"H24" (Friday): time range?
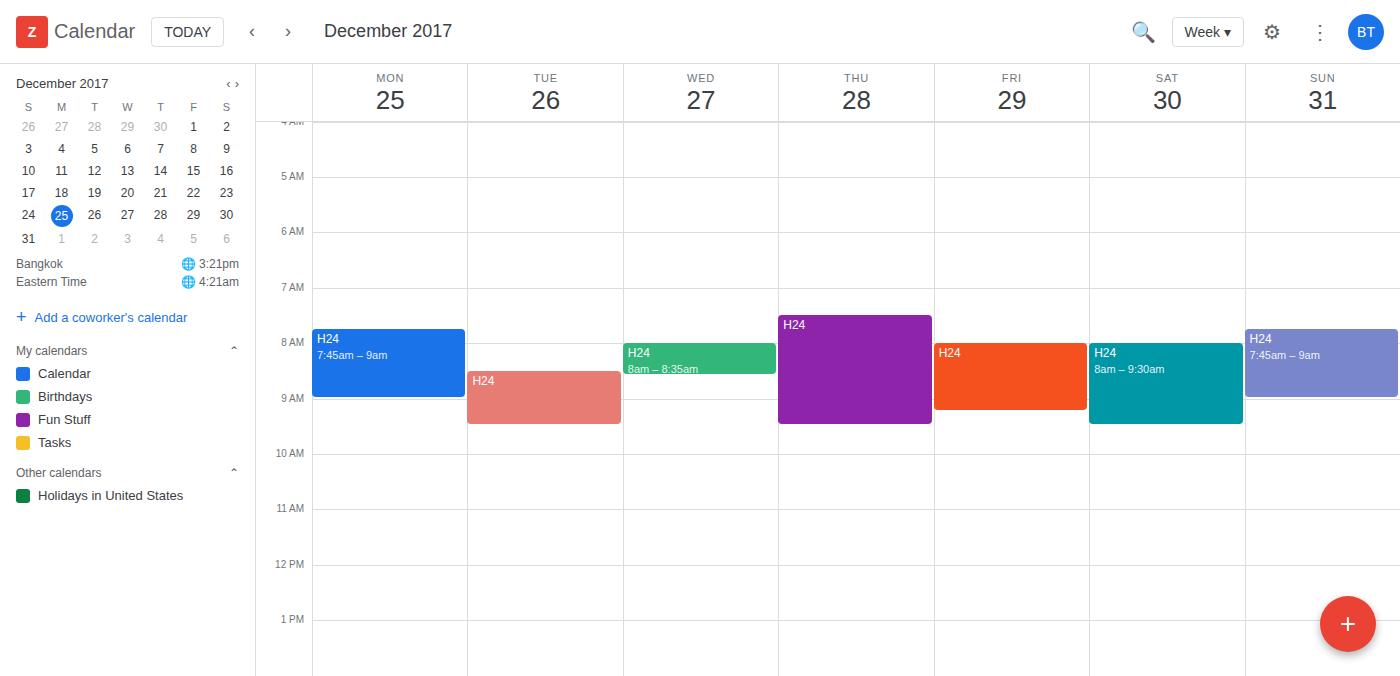
8:00 AM to 9:15 AM